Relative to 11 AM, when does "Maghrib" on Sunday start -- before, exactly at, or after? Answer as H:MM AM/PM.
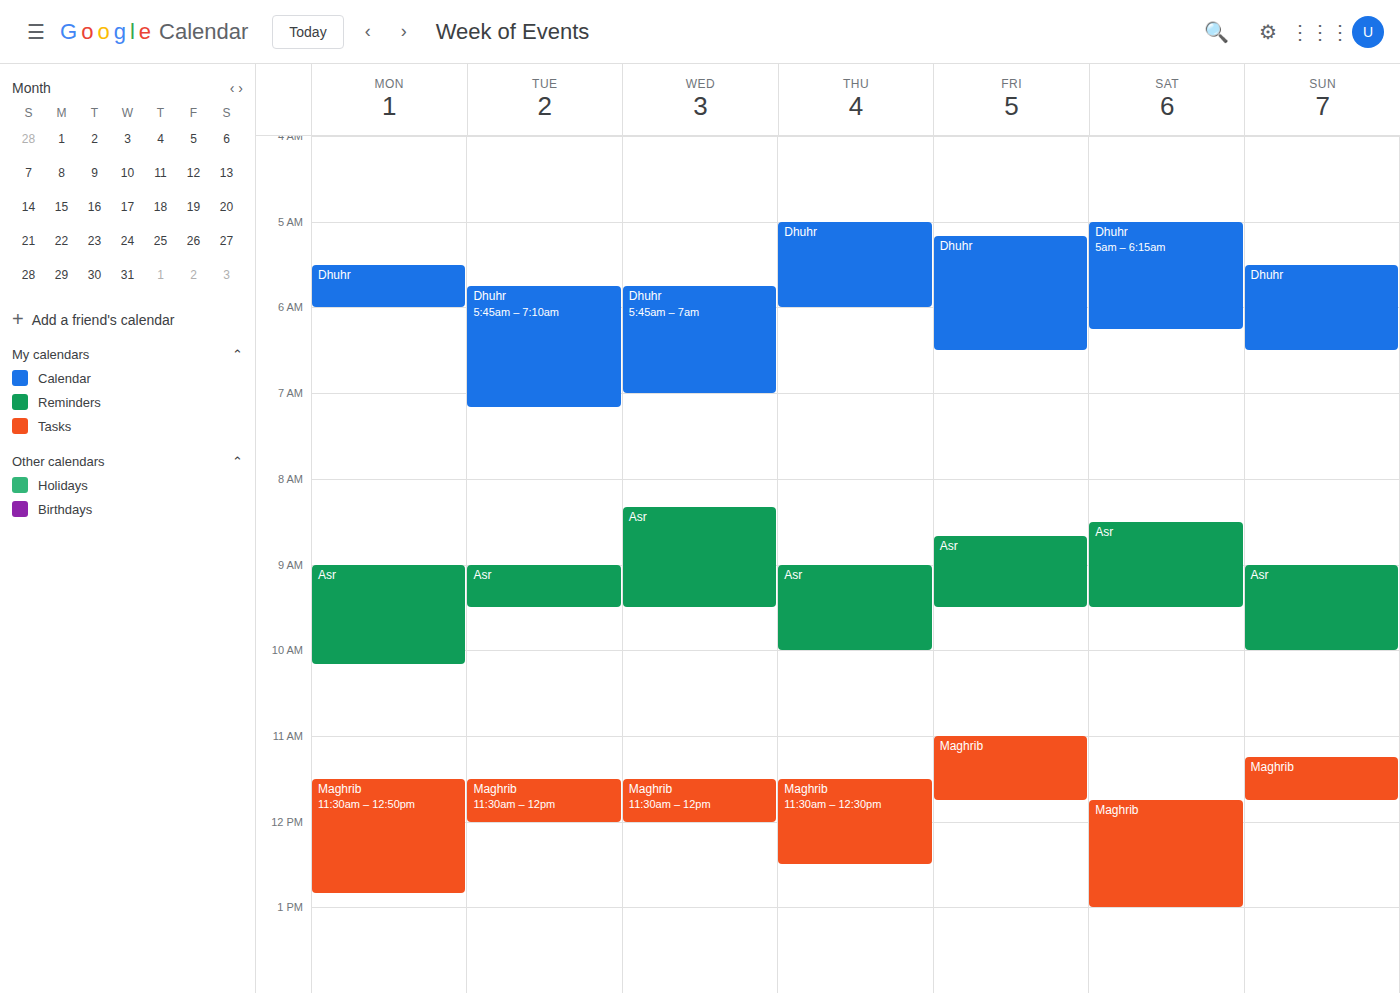
11:15 AM -- after 11 AM, 15 minutes below the 11 AM line.